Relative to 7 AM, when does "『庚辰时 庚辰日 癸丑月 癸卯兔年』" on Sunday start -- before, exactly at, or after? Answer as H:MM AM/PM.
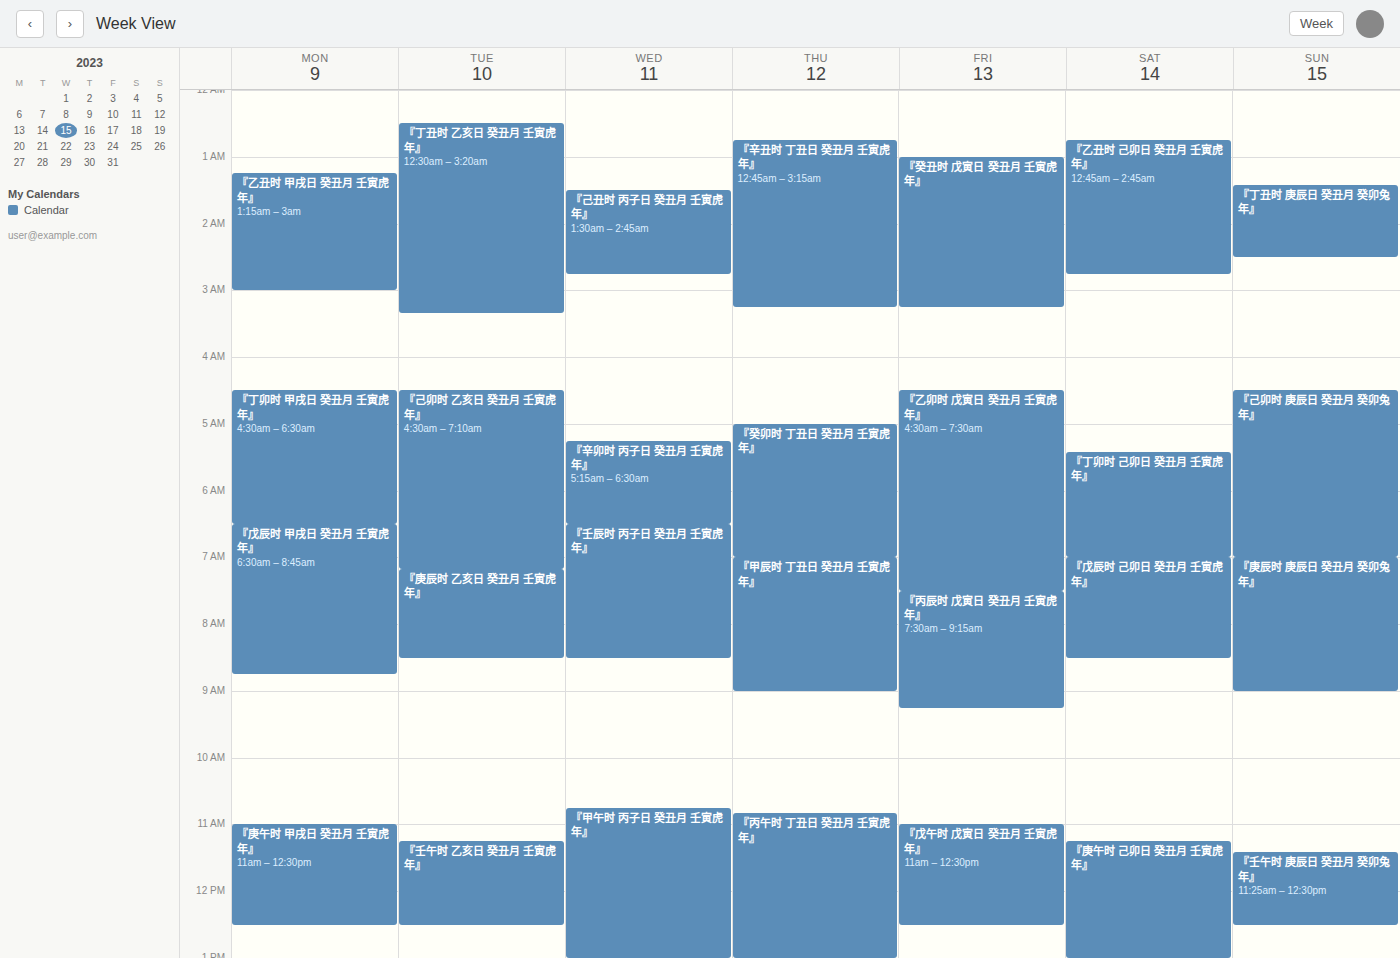
7:00 AM -- exactly at 7 AM, on the 7 AM line.